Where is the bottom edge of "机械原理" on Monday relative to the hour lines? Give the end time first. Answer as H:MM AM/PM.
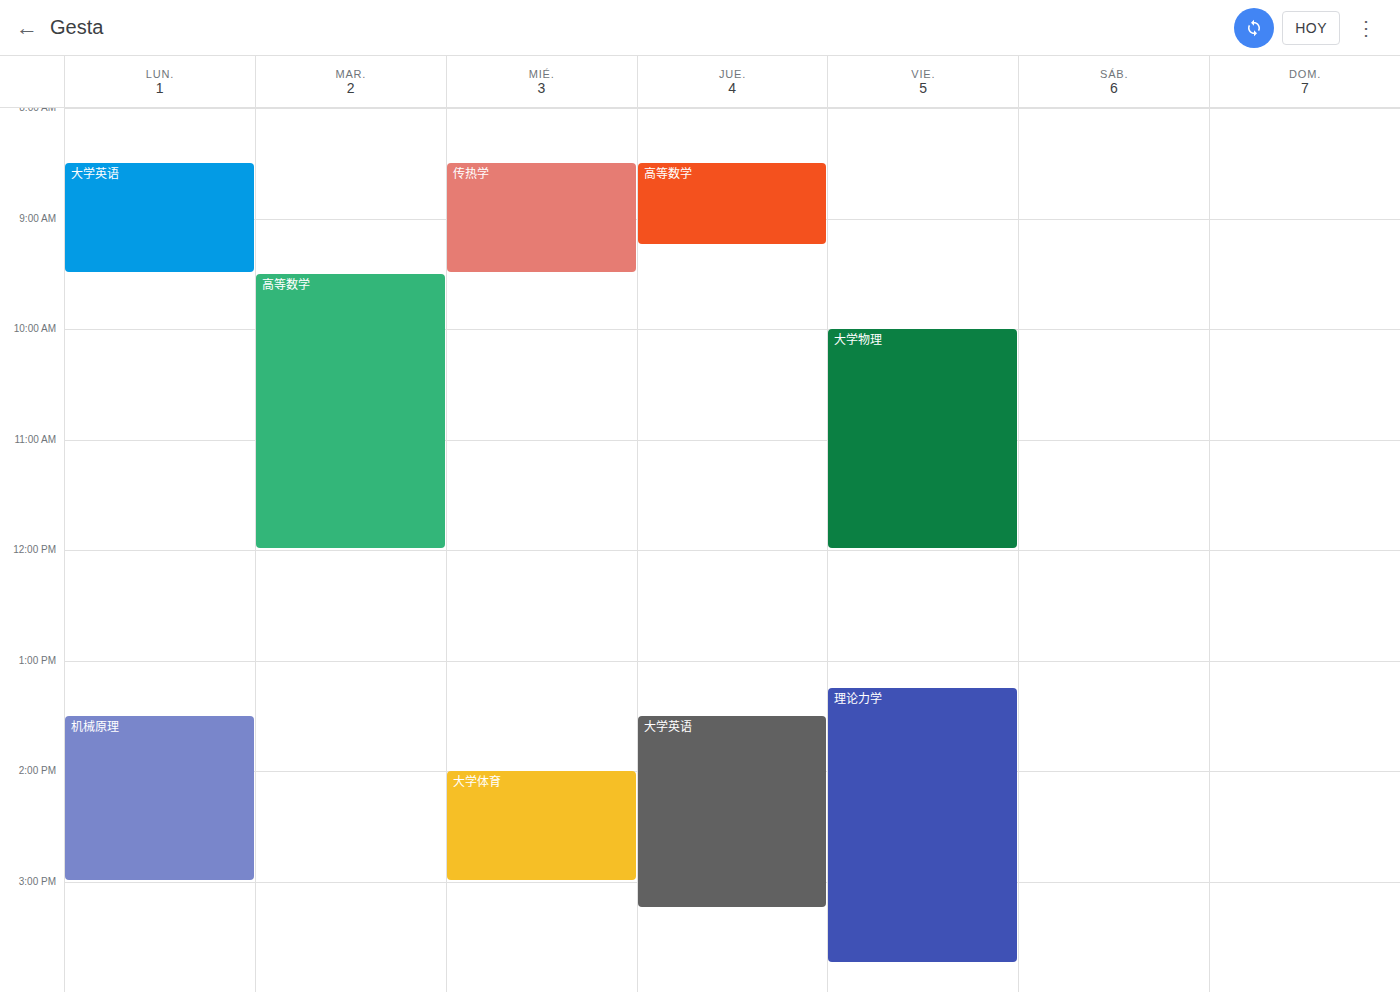
3:00 PM -- exactly on the 3 PM line.